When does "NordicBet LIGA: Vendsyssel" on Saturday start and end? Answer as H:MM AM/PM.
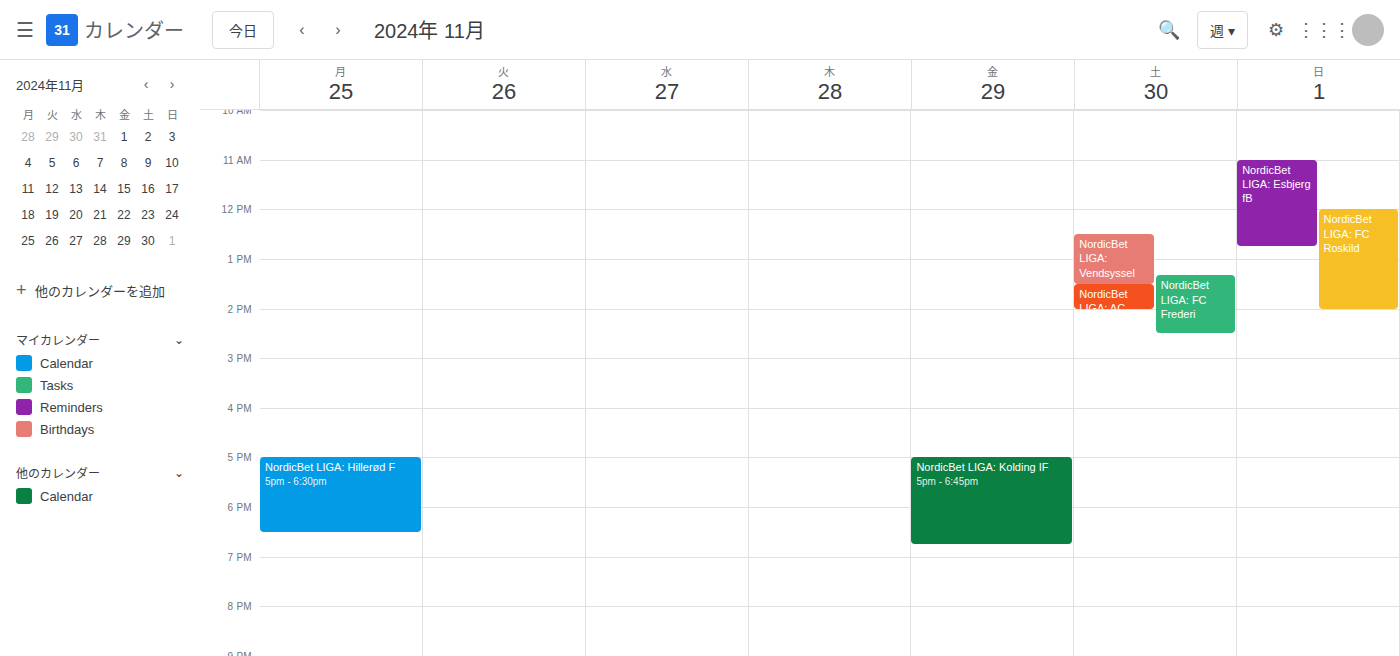
12:30 PM to 1:30 PM